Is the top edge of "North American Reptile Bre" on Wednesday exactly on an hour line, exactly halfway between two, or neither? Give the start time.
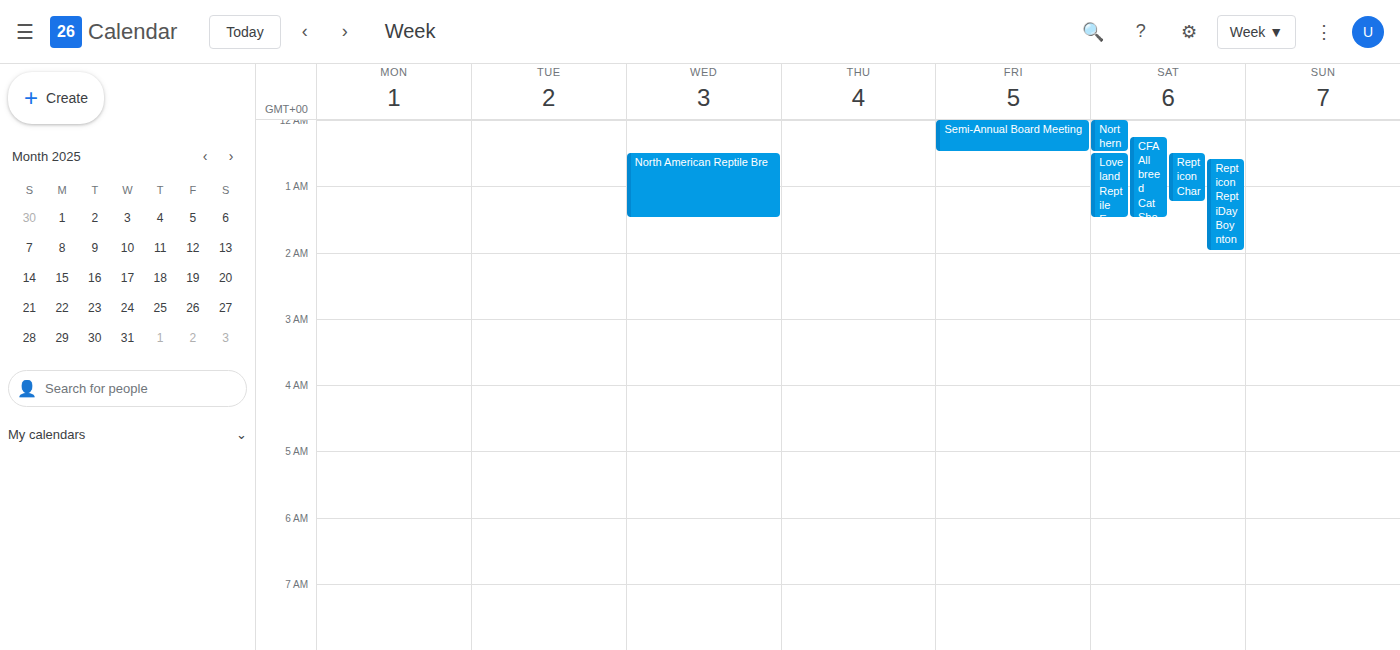
12:30 AM -- halfway between the 12 AM and 1 AM lines.